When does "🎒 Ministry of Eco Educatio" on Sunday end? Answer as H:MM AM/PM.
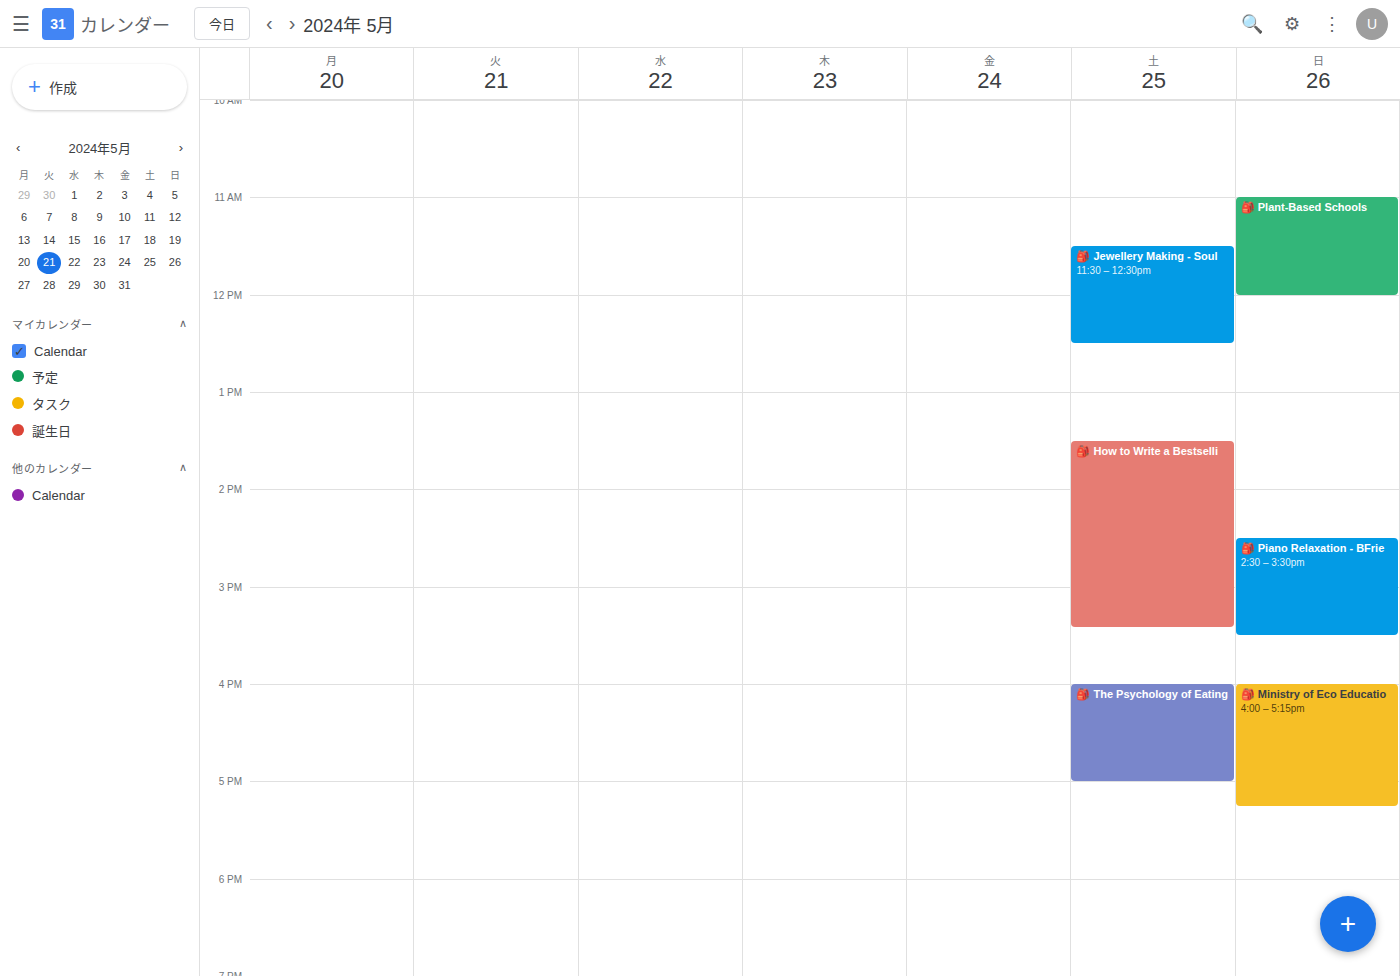
5:15 PM